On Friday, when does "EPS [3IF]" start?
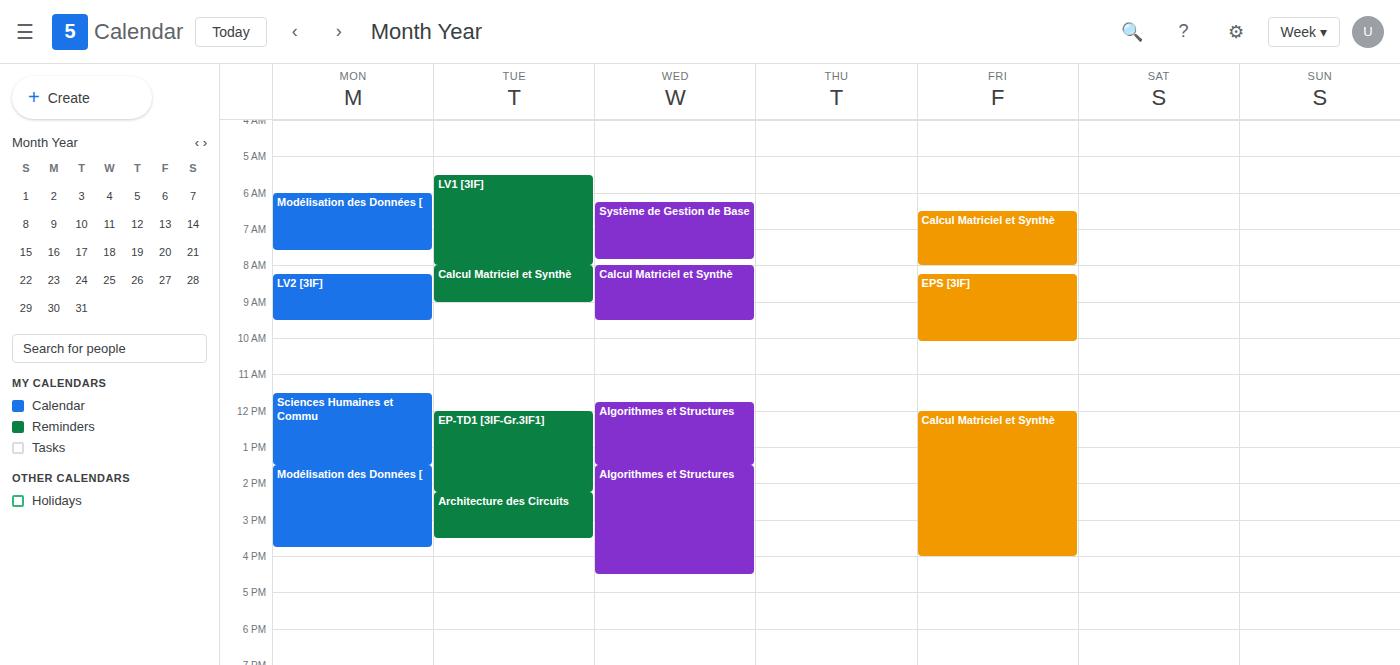
8:15 AM